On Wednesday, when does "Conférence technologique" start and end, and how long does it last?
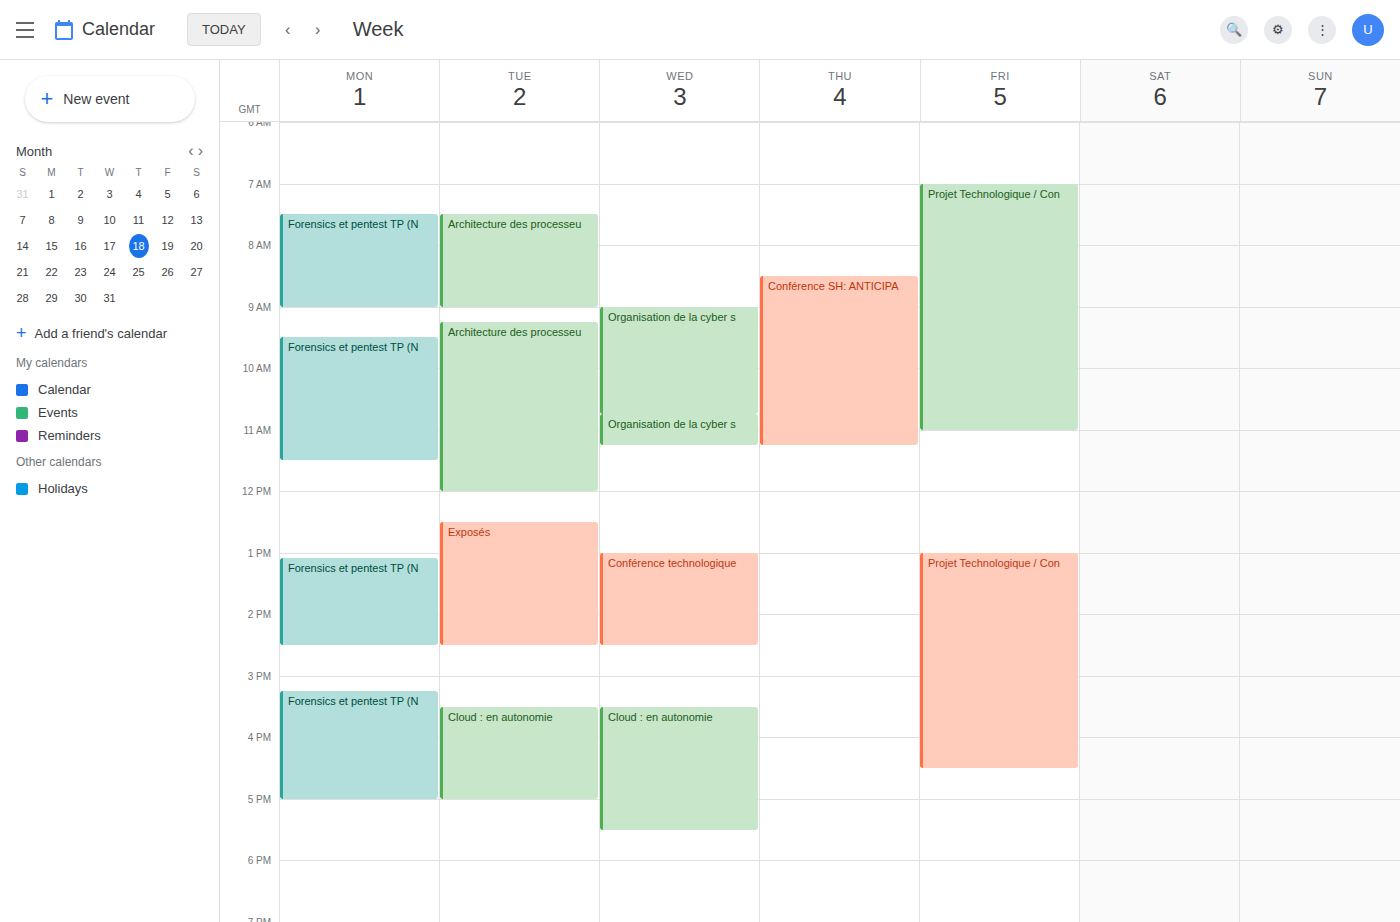
13:00 to 14:30, 1 hour 30 minutes